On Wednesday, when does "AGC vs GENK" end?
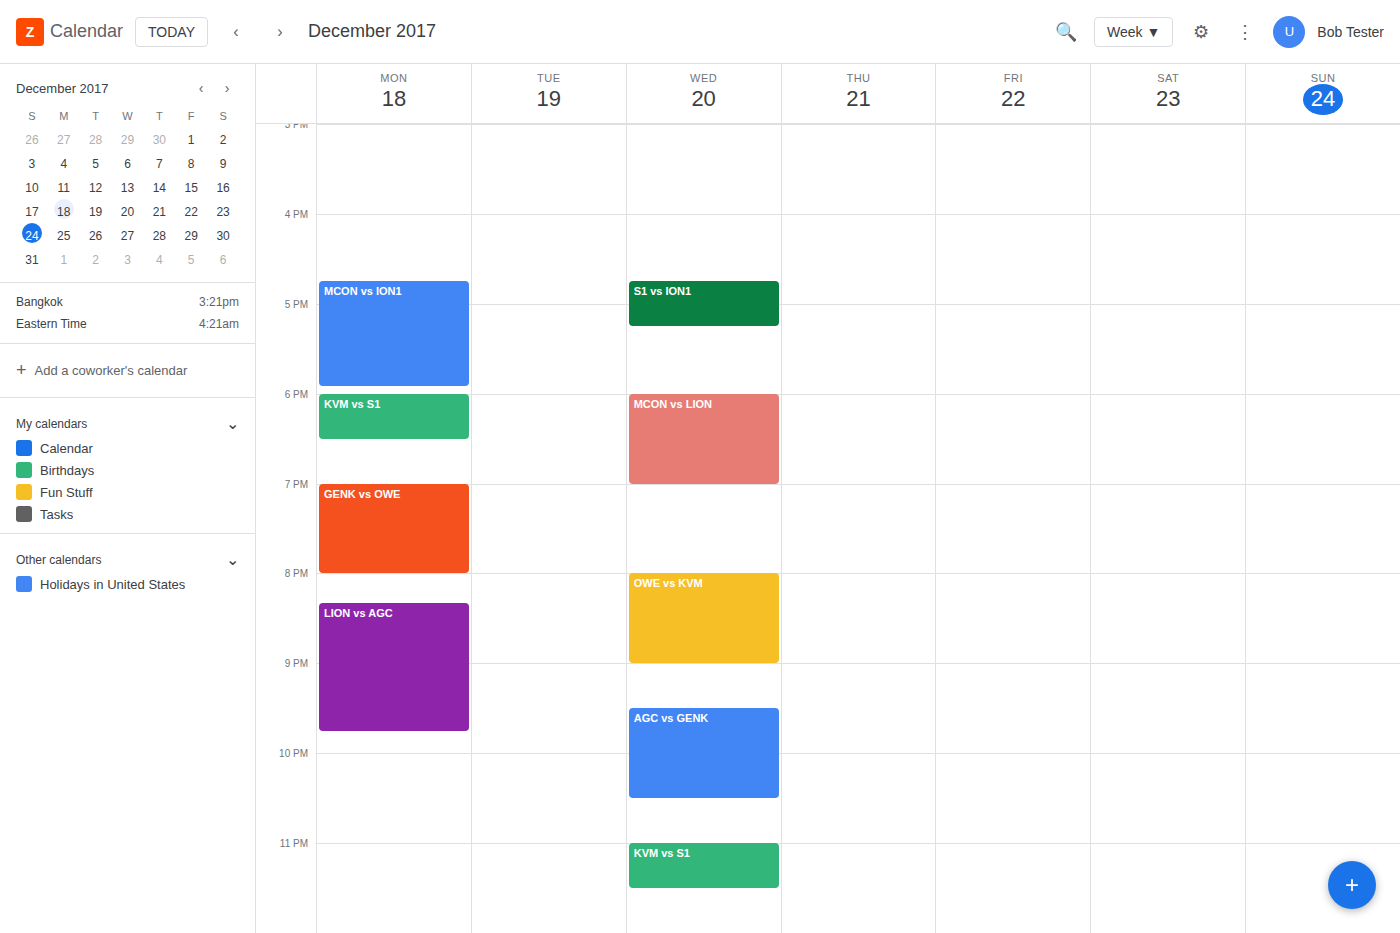
10:30 PM